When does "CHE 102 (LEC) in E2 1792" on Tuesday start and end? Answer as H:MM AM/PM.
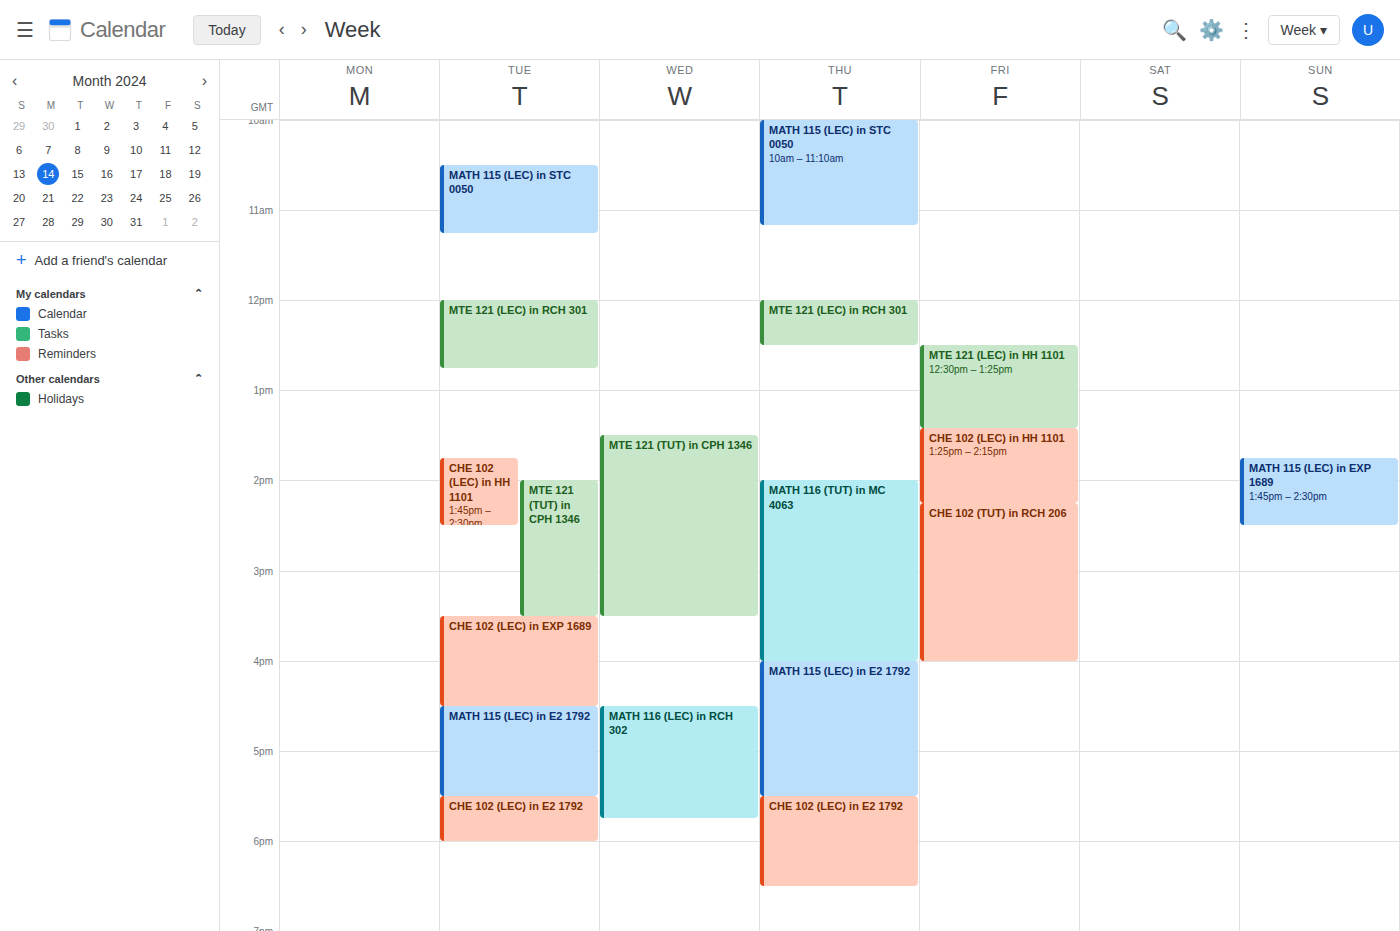
5:30 PM to 6:00 PM